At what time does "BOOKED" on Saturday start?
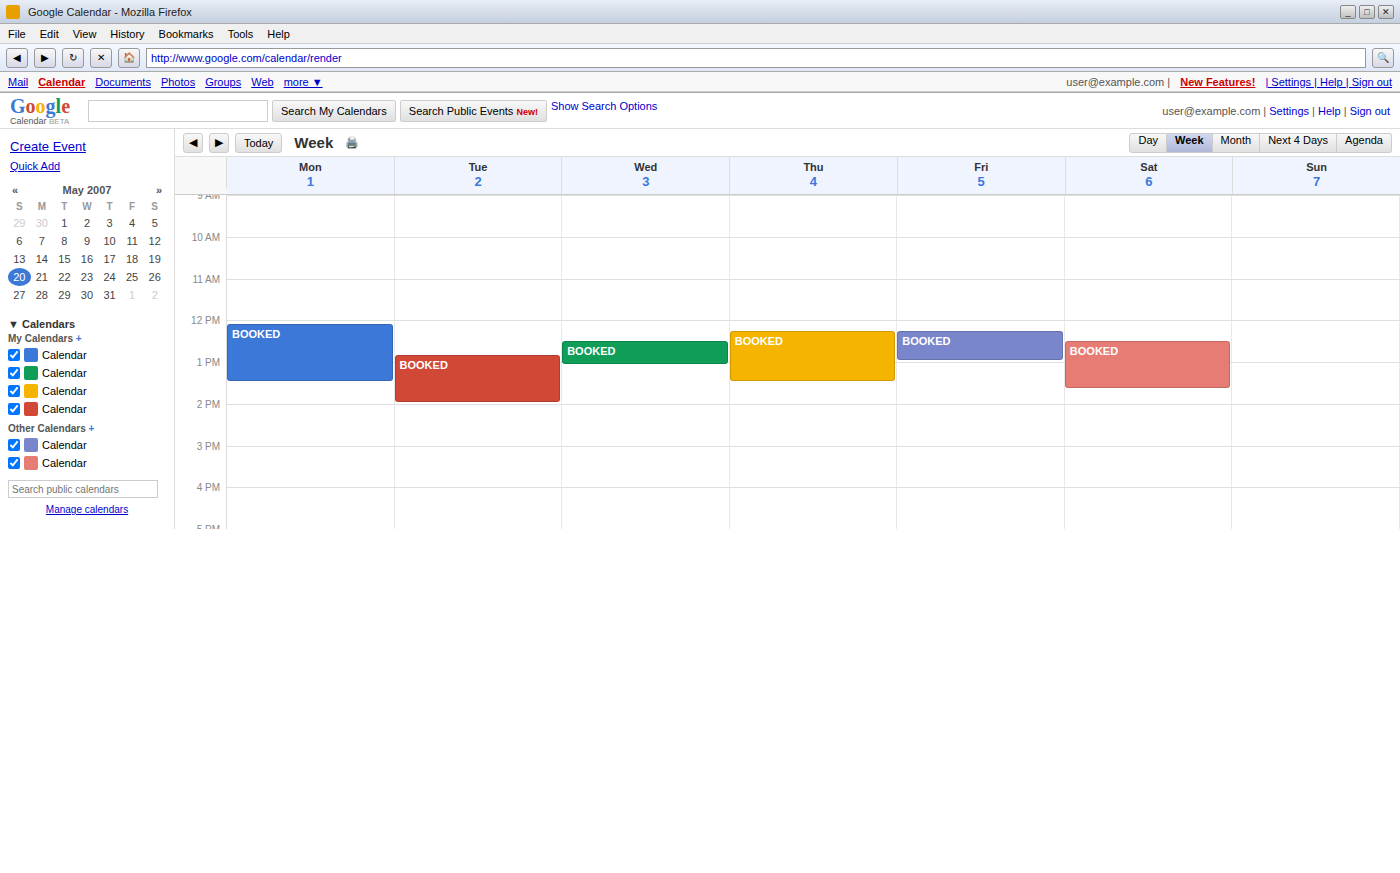
12:30 PM